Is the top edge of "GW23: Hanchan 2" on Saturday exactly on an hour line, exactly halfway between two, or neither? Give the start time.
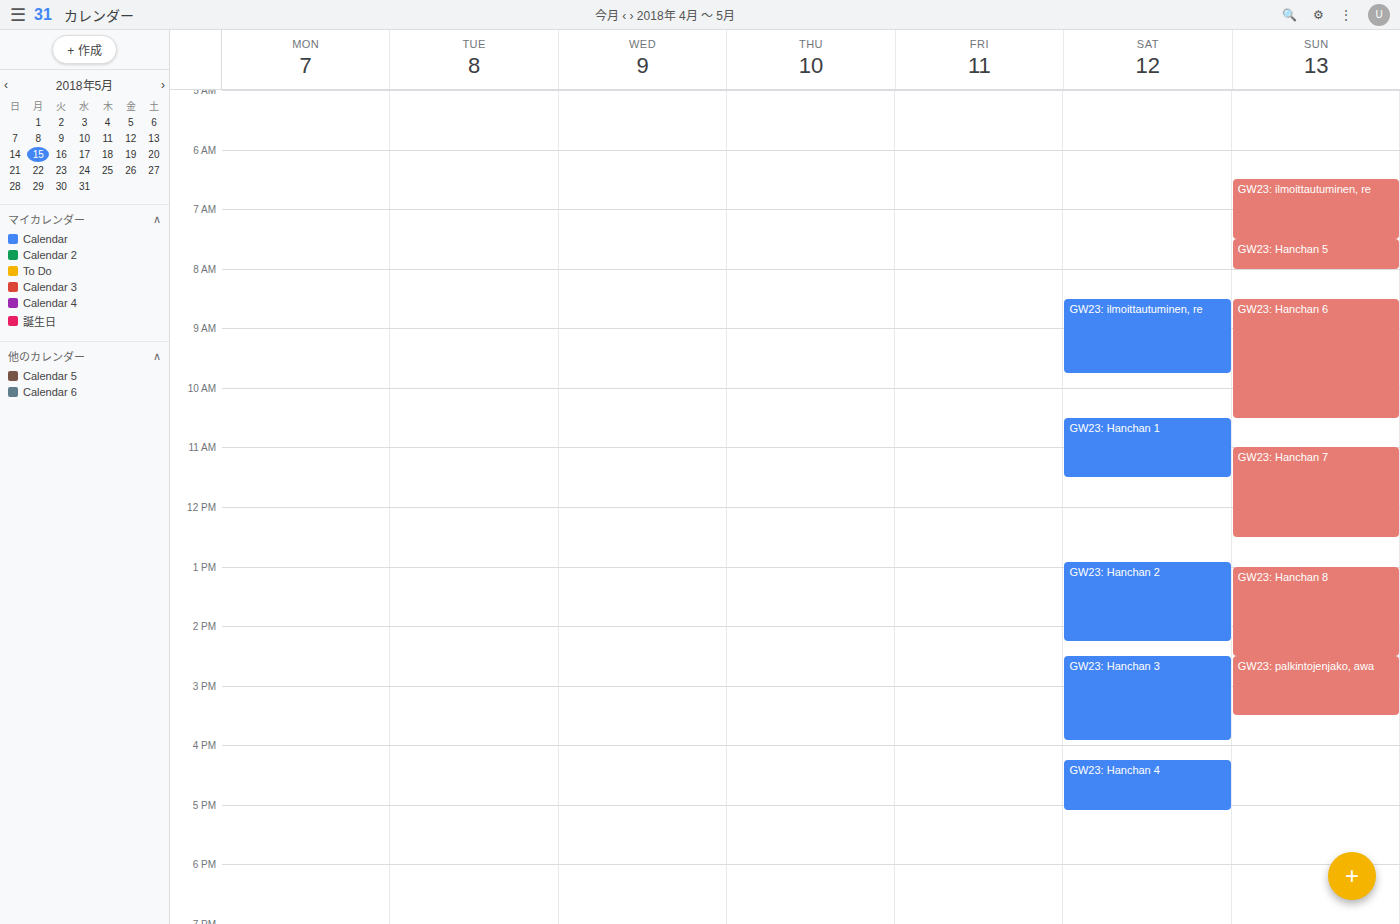
12:55 PM -- neither: 55 minutes below the 12 PM line and 5 minutes above the 1 PM line.